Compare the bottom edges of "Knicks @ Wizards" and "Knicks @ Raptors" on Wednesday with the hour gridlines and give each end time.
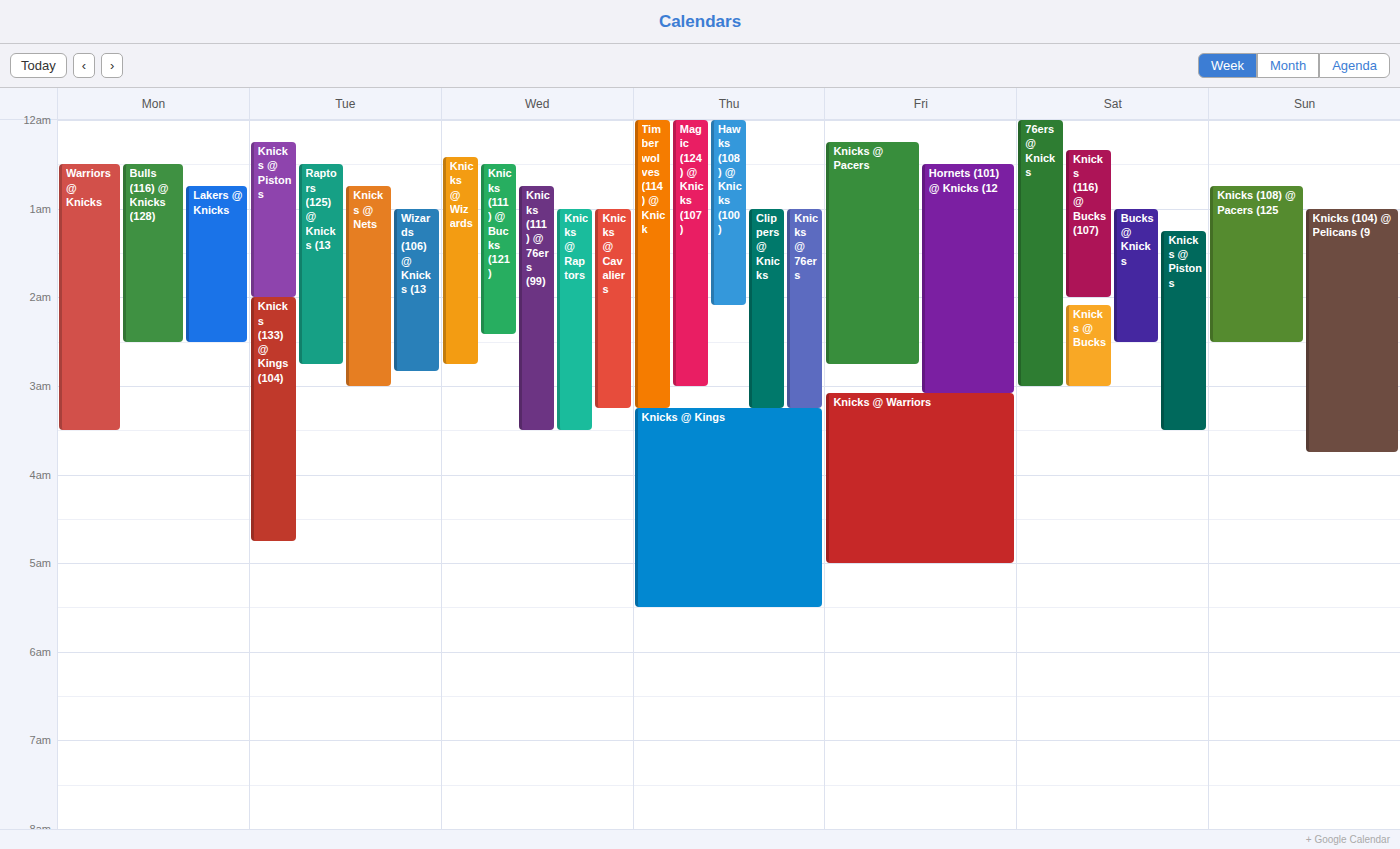
"Knicks @ Wizards": 02:45, neither: three quarters of the way from the 02:00 line to the 03:00 line. "Knicks @ Raptors": 03:30, halfway between the 03:00 and 04:00 lines.